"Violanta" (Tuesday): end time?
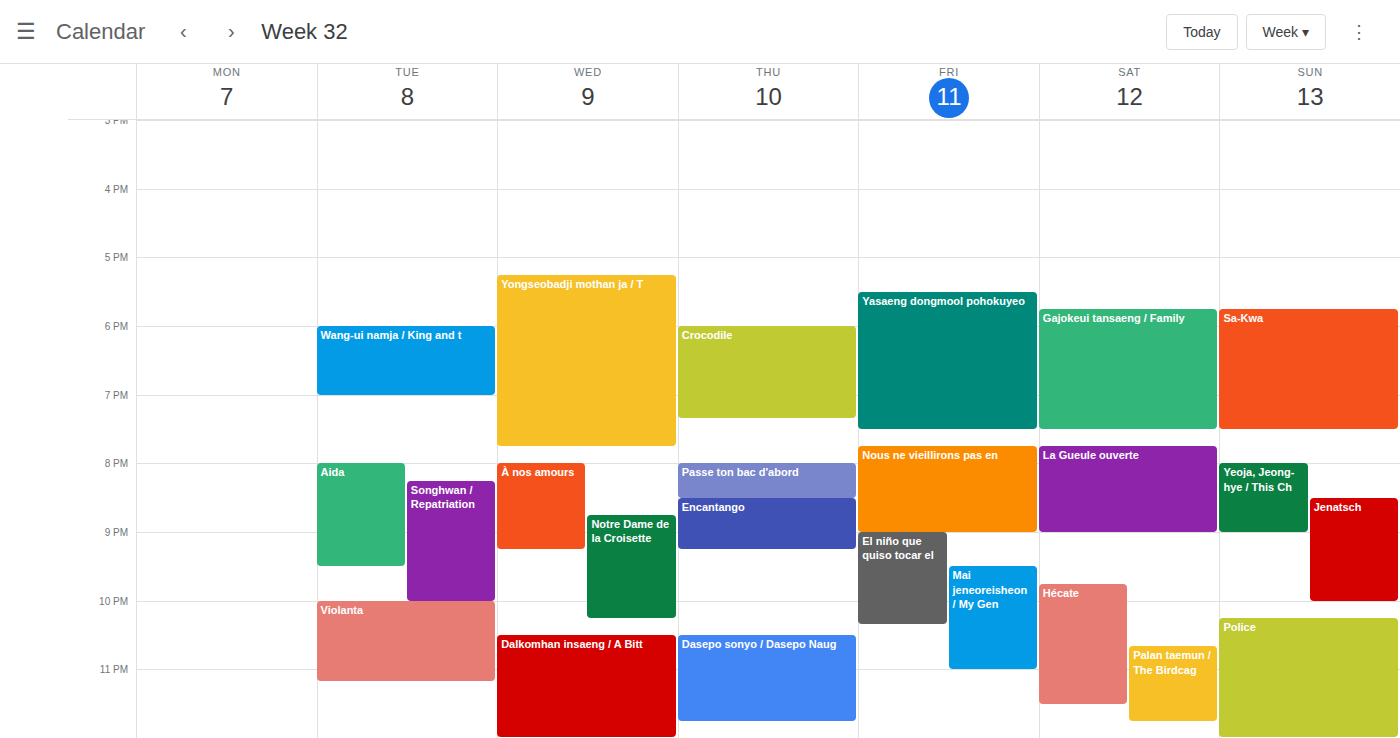
11:10 PM